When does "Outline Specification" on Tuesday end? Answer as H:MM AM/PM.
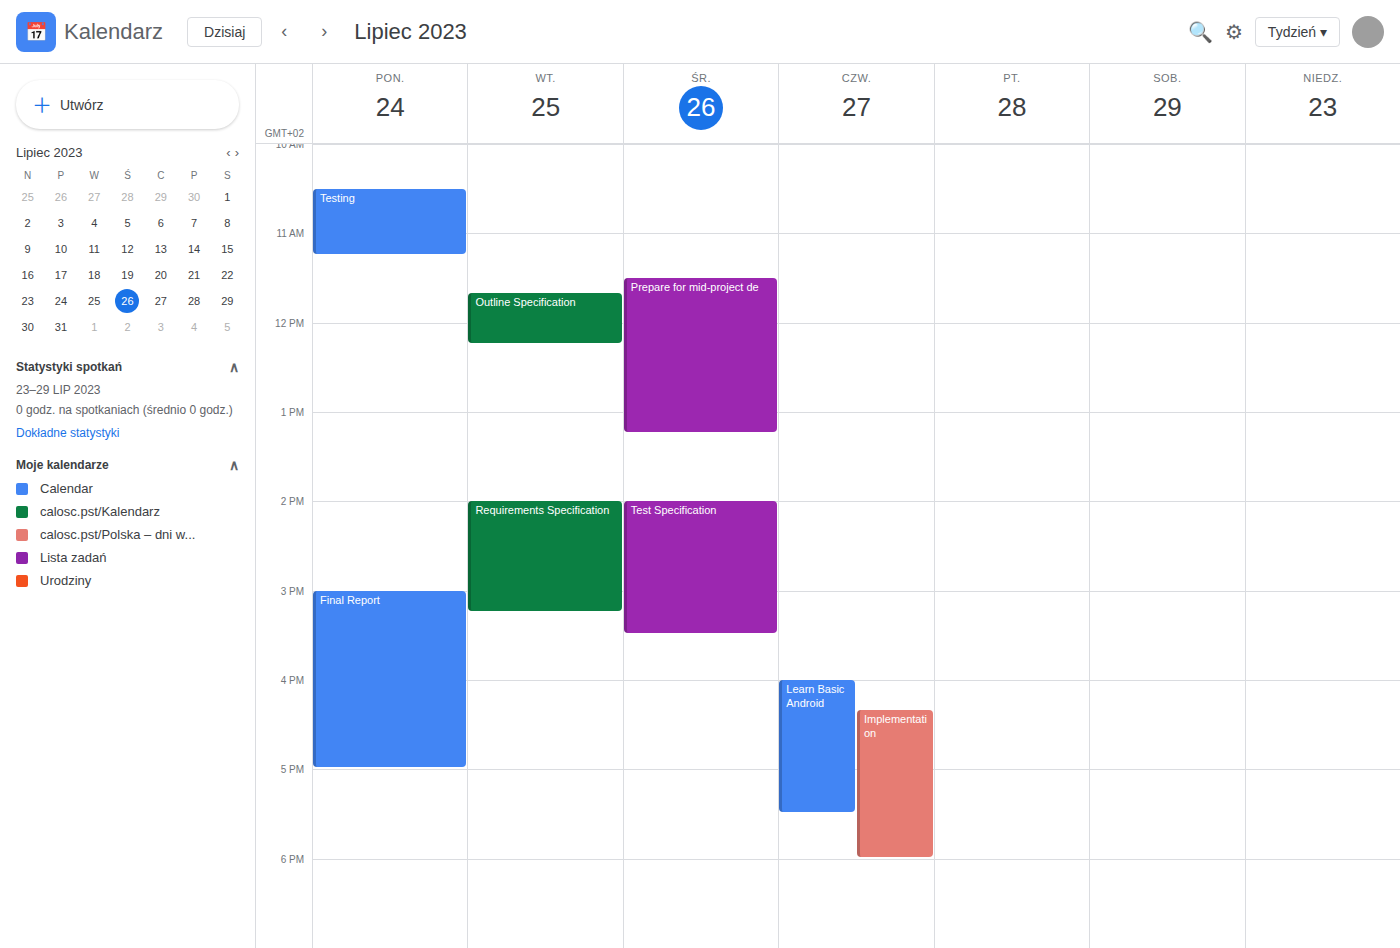
12:15 PM